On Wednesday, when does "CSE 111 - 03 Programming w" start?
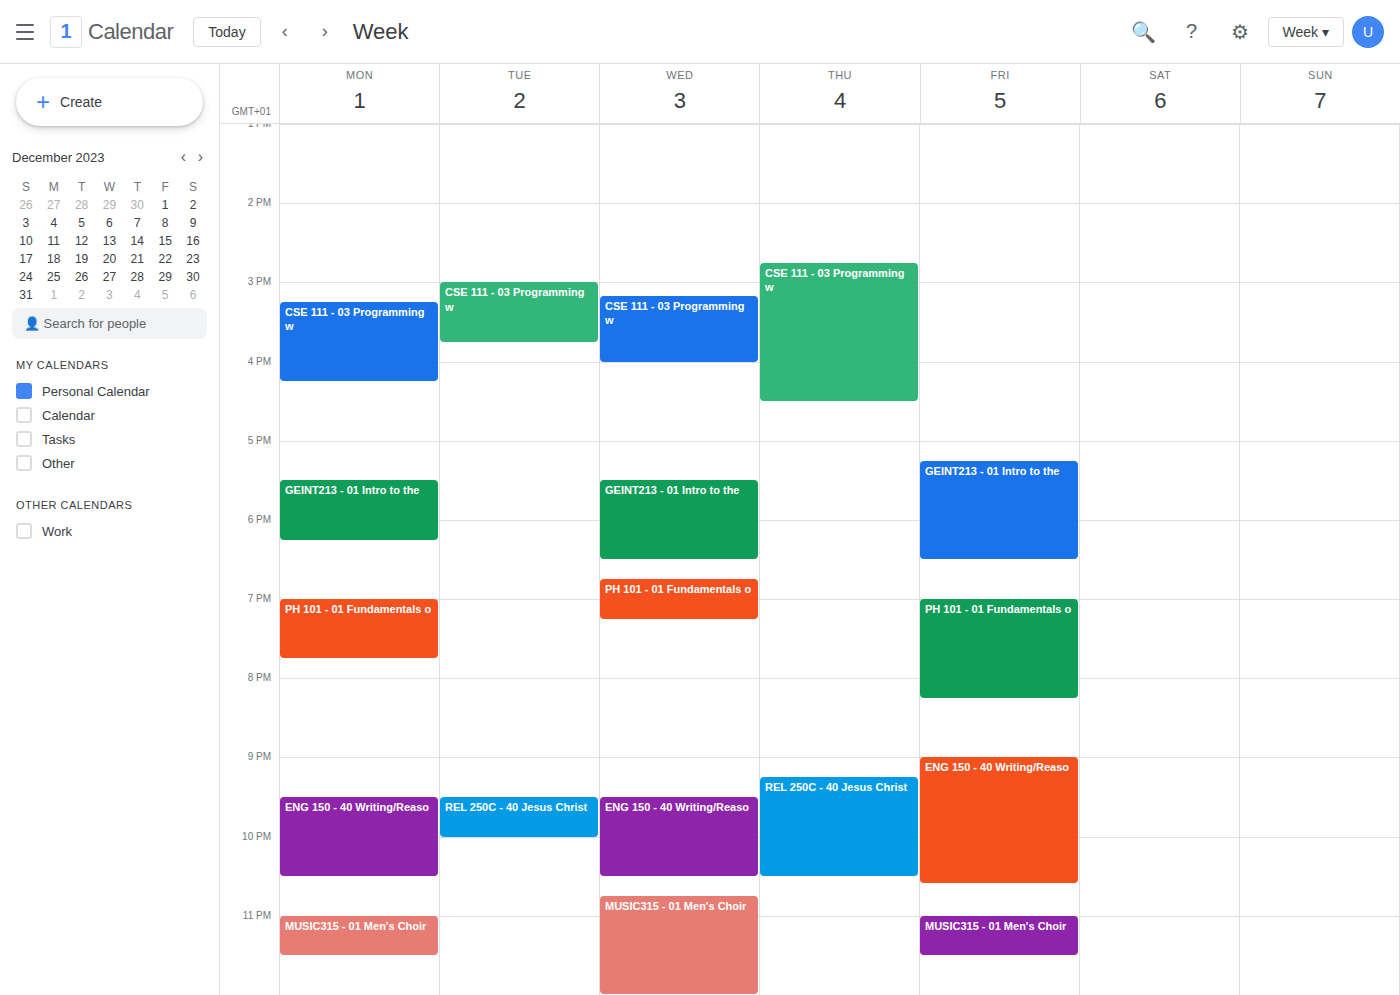
3:10 PM